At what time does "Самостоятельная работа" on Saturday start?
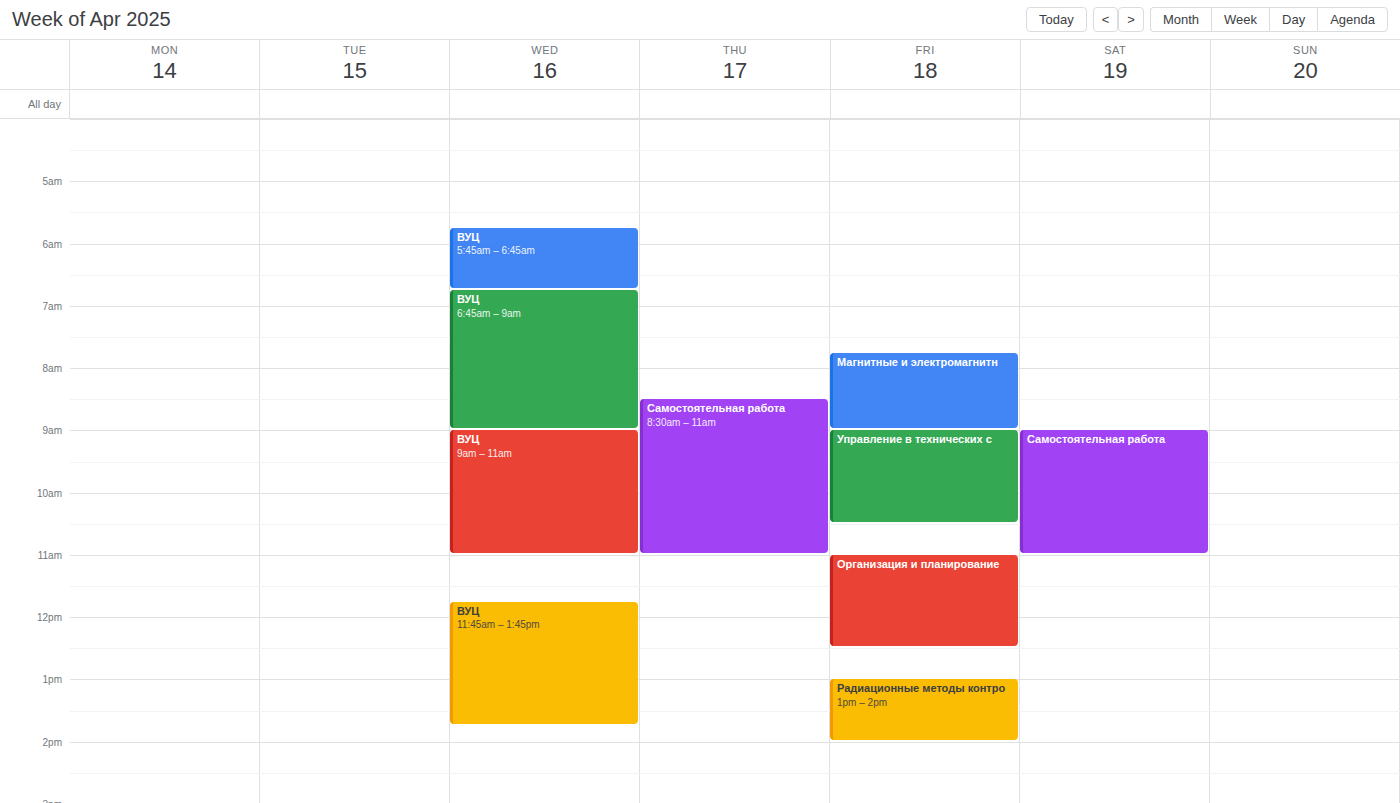
9:00 AM